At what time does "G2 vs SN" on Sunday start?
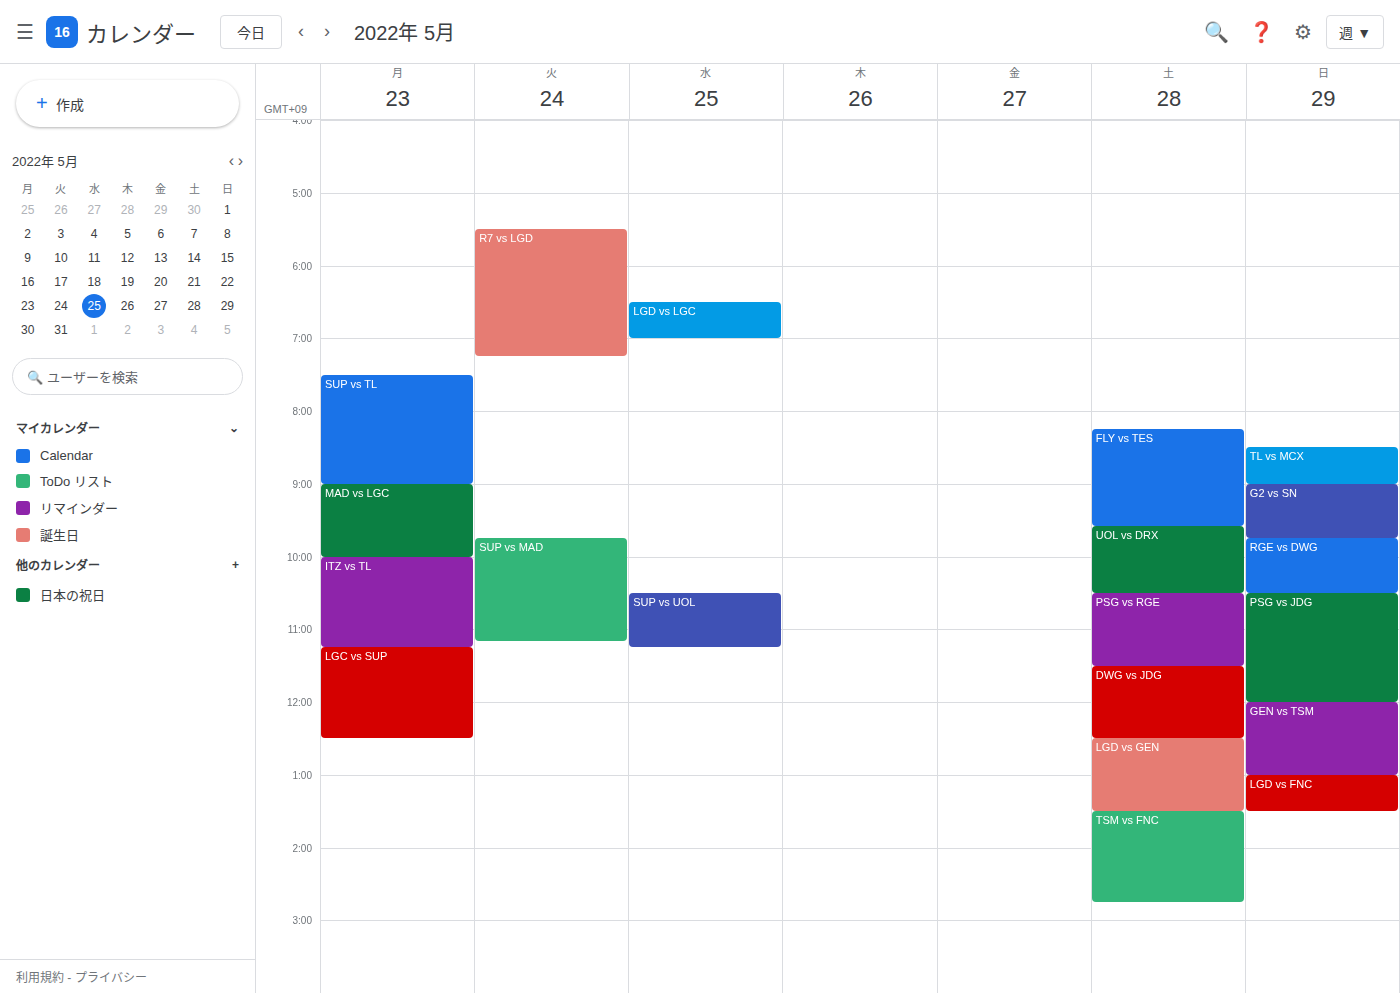
9:00 AM